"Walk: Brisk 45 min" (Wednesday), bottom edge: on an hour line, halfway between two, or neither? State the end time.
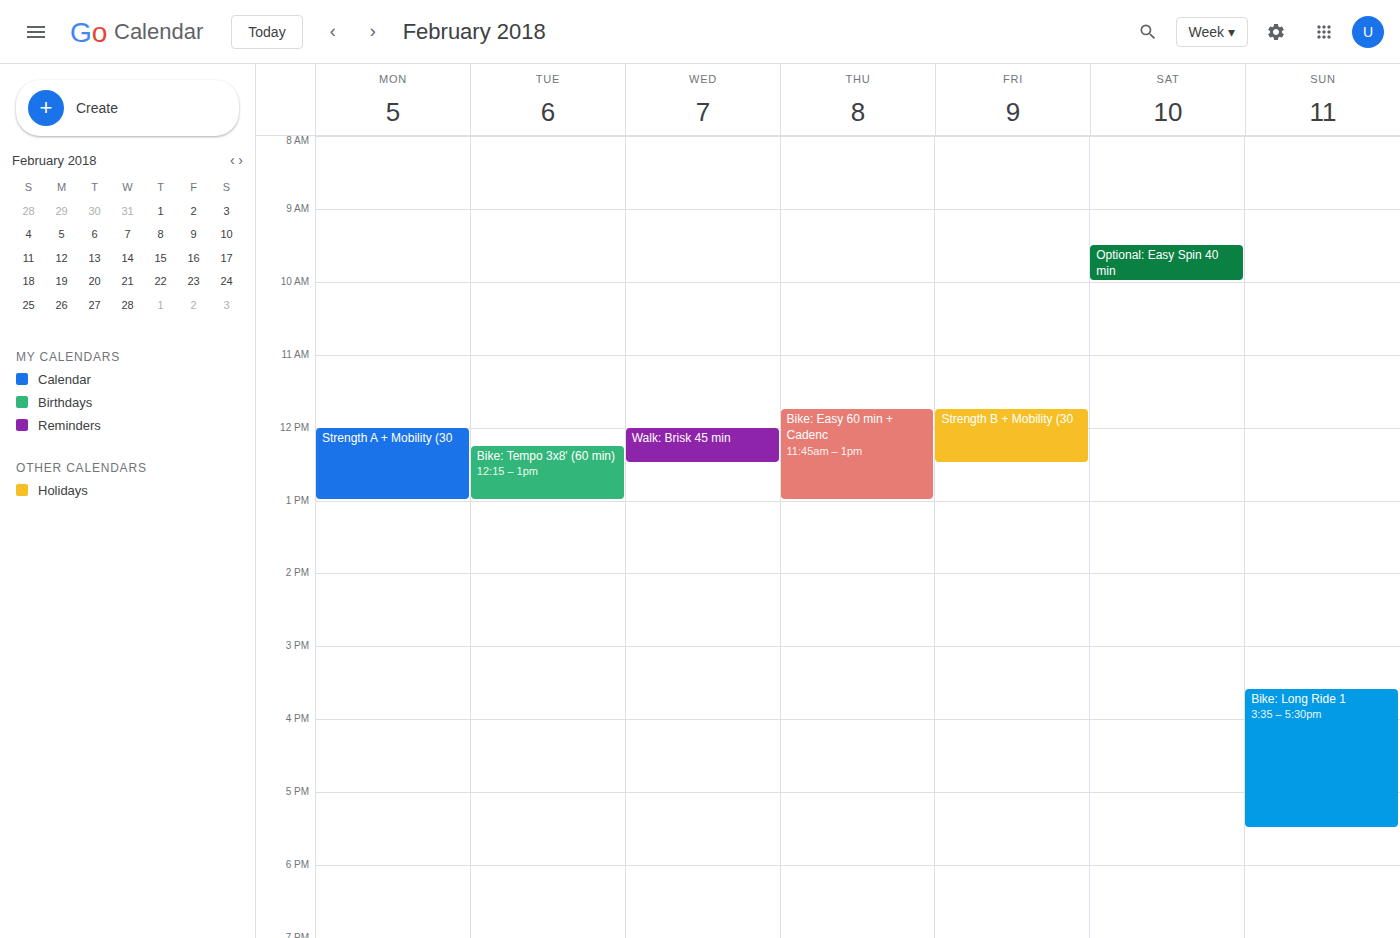
12:30 PM -- halfway between the 12 PM and 1 PM lines.